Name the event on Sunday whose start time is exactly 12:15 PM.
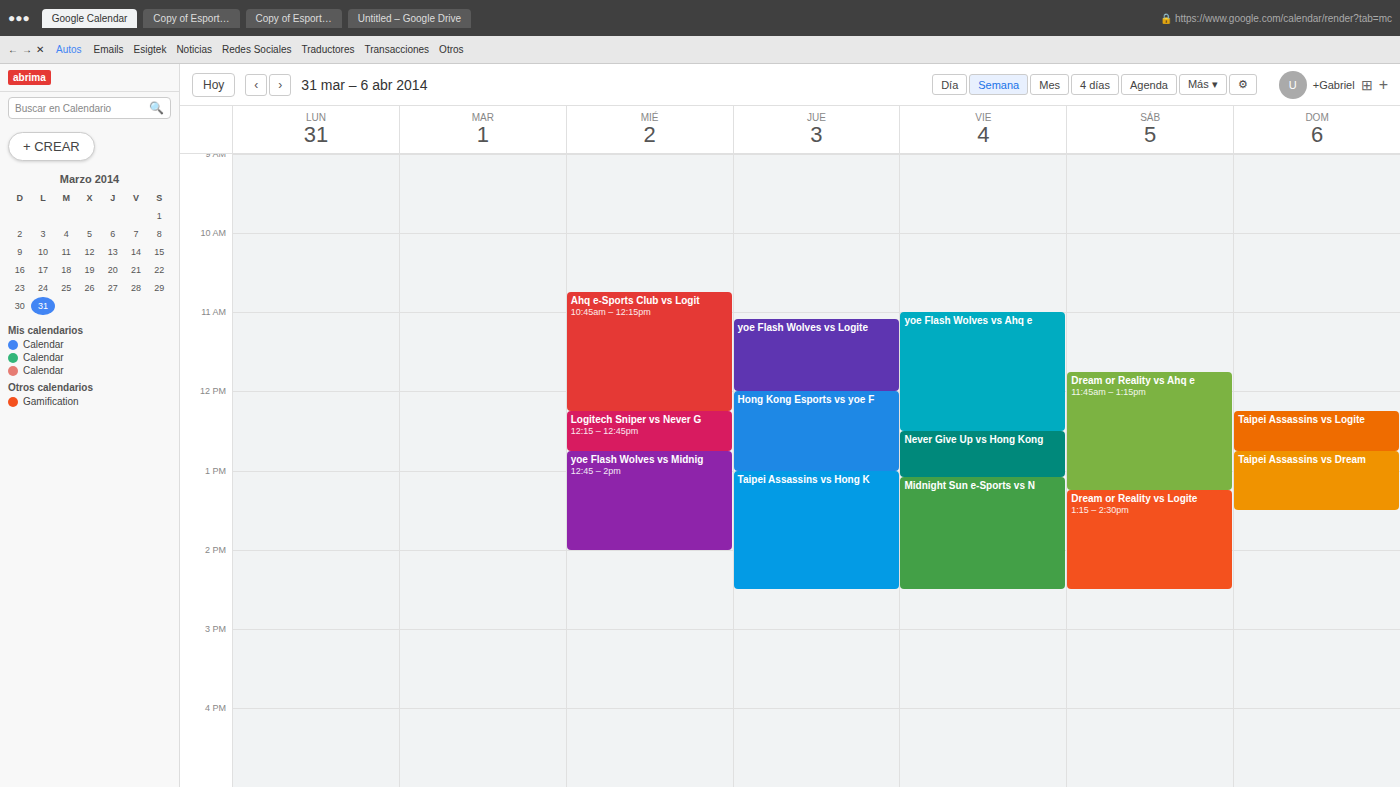
"Taipei Assassins vs Logite"